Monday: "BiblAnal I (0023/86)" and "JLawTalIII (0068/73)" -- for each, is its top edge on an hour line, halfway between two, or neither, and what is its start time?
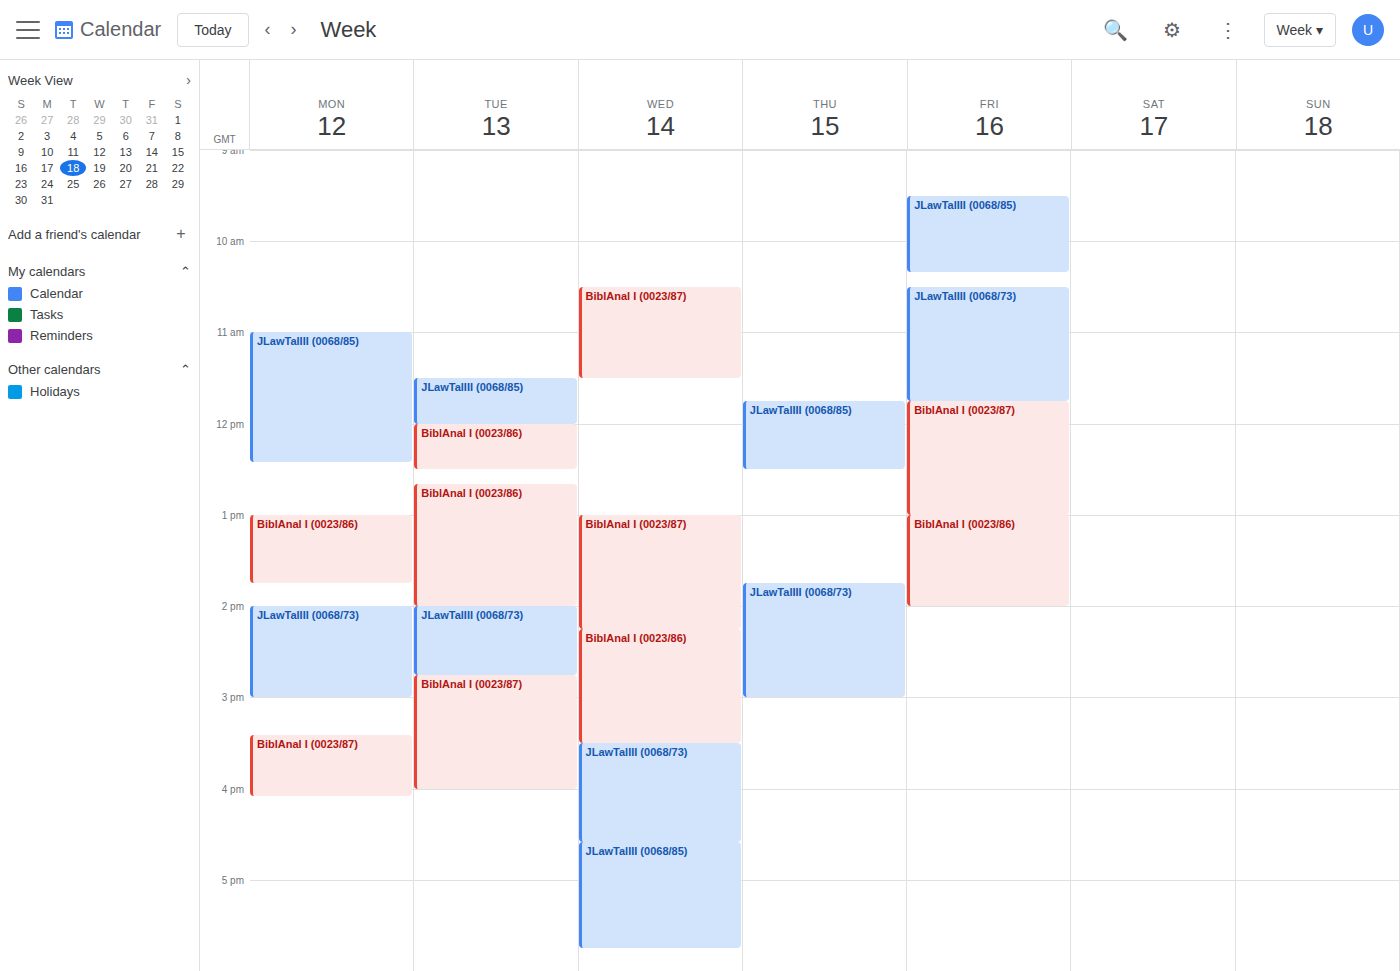
"BiblAnal I (0023/86)": 1:00 PM, exactly on the 1 PM line. "JLawTalIII (0068/73)": 2:00 PM, exactly on the 2 PM line.